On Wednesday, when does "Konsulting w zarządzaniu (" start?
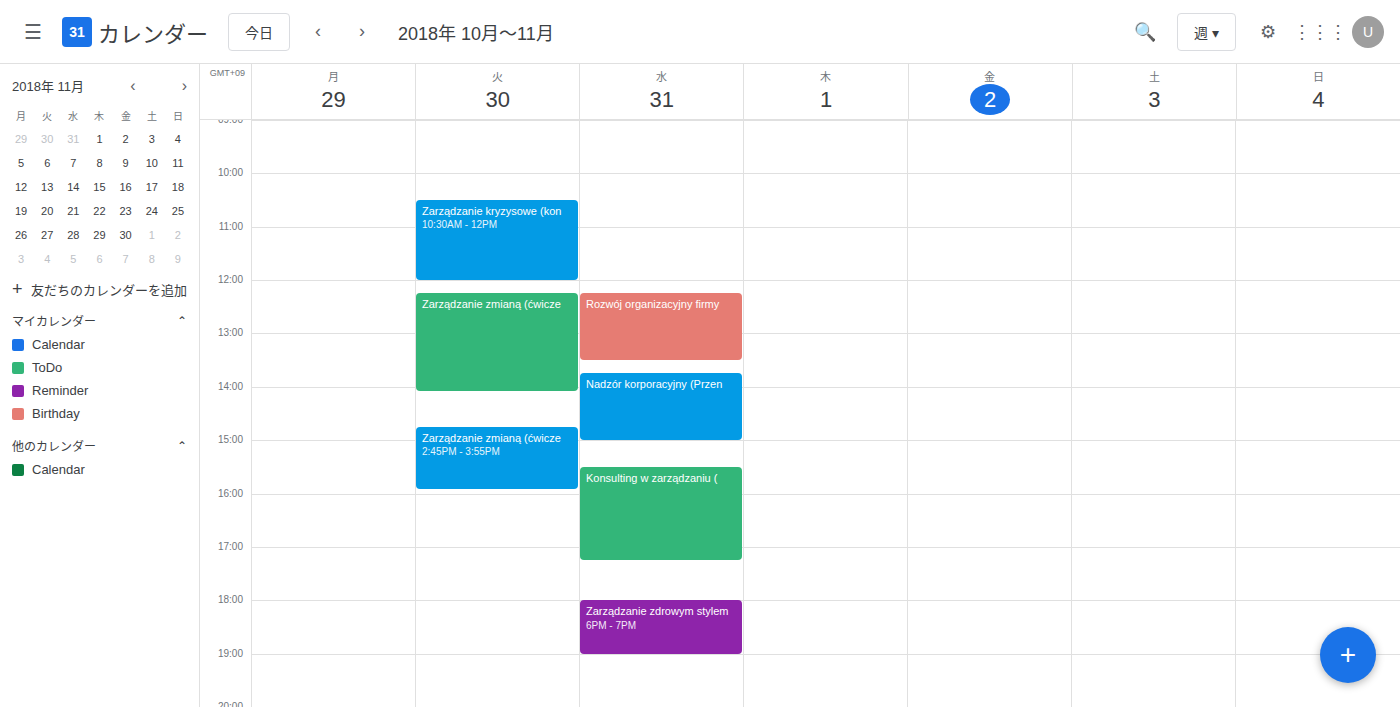
15:30